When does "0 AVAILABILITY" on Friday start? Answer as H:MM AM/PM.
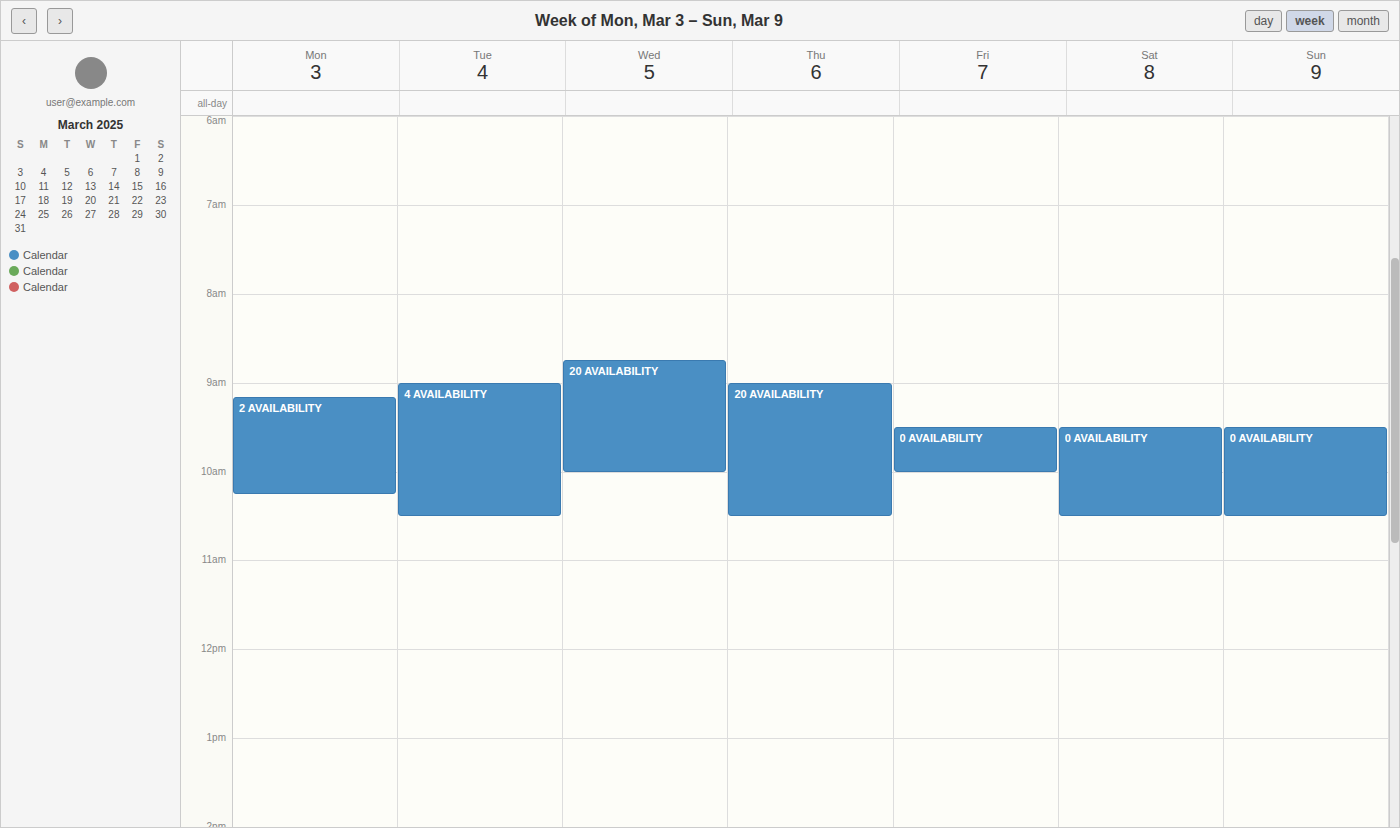
9:30 AM